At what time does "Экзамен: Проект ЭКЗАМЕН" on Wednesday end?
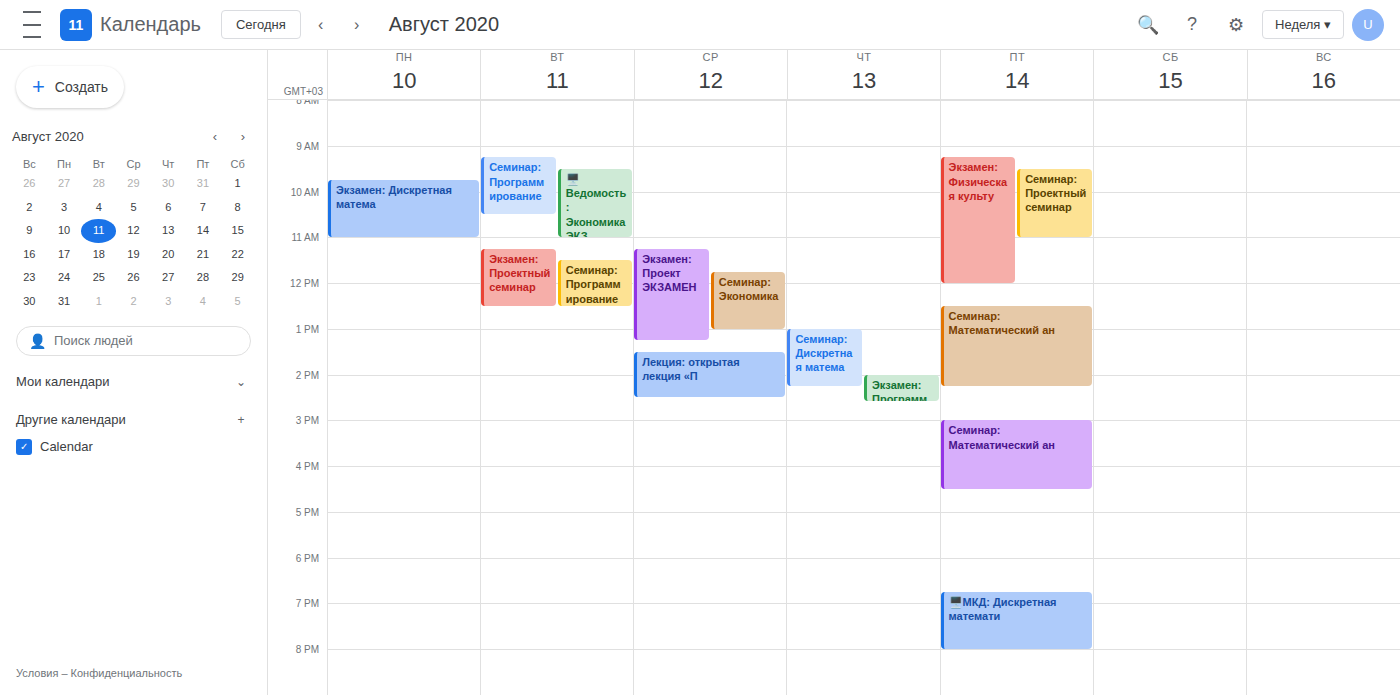
1:15 PM